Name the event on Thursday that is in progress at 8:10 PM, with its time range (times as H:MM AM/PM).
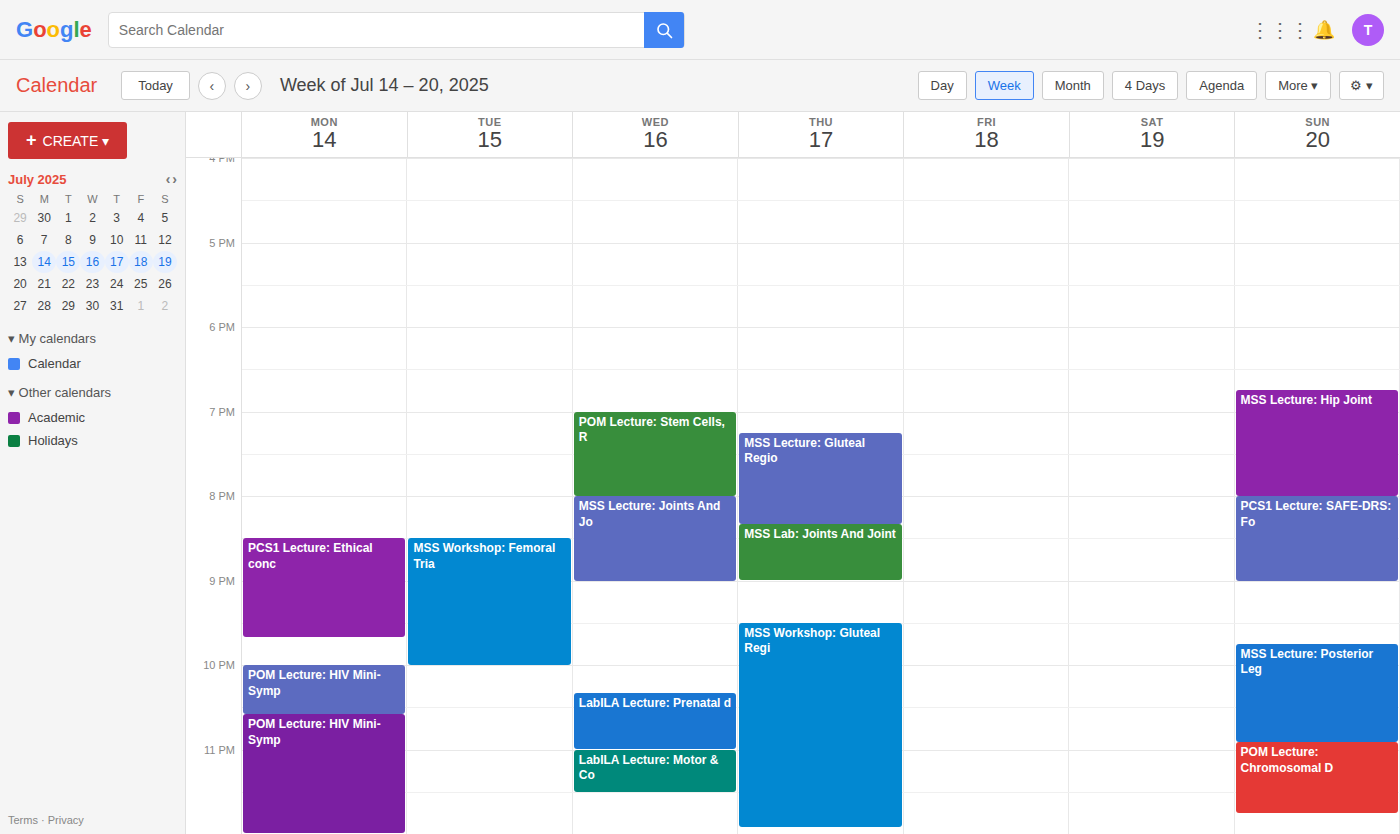
"MSS Lecture: Gluteal Regio", 7:15 PM to 8:20 PM